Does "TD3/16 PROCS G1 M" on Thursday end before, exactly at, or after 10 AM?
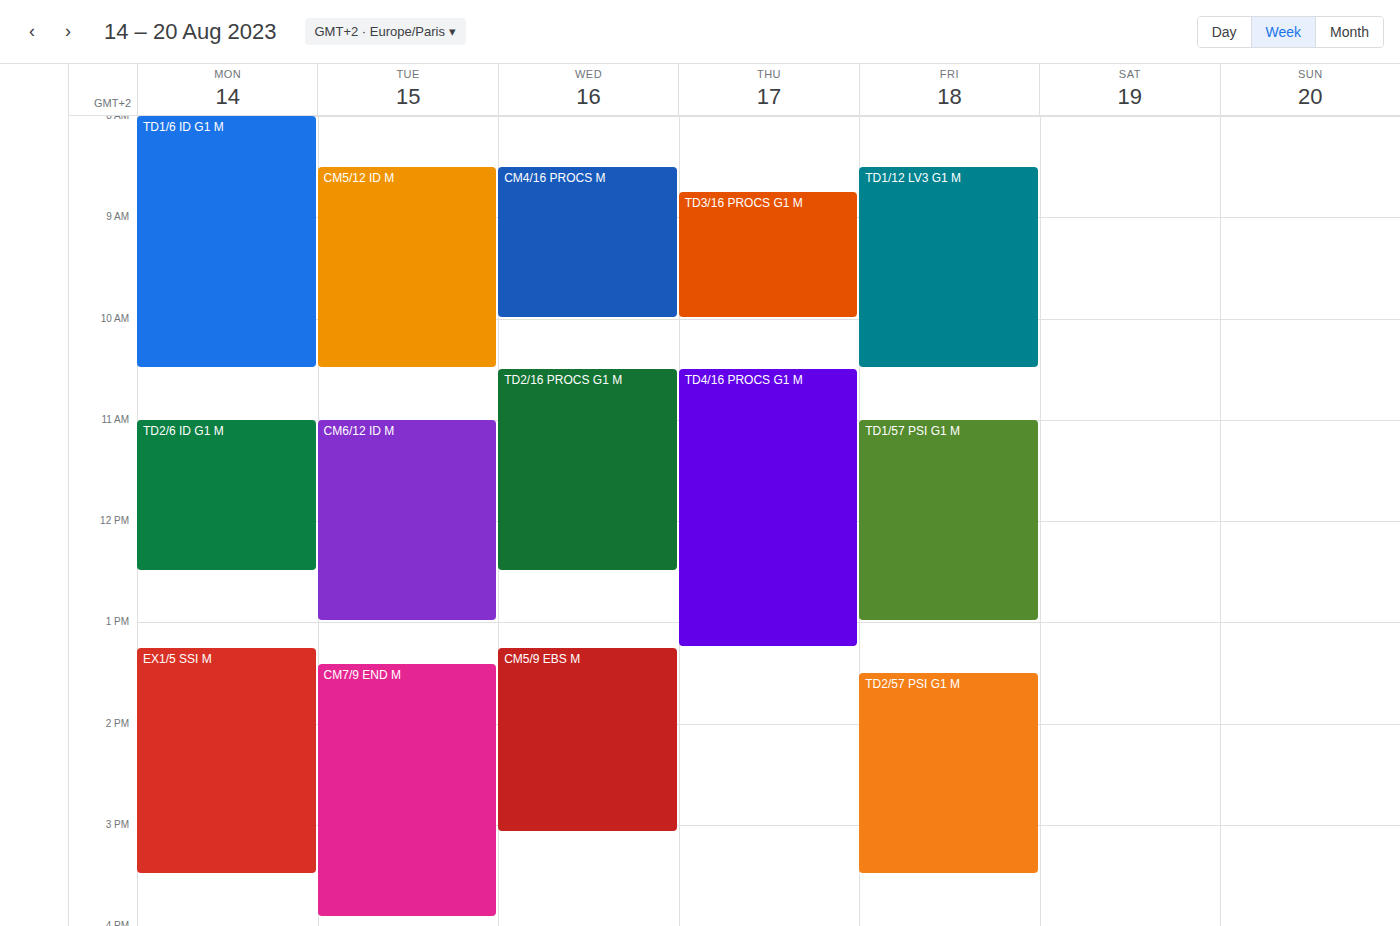
10:00 AM -- exactly at 10 AM, on the 10 AM line.